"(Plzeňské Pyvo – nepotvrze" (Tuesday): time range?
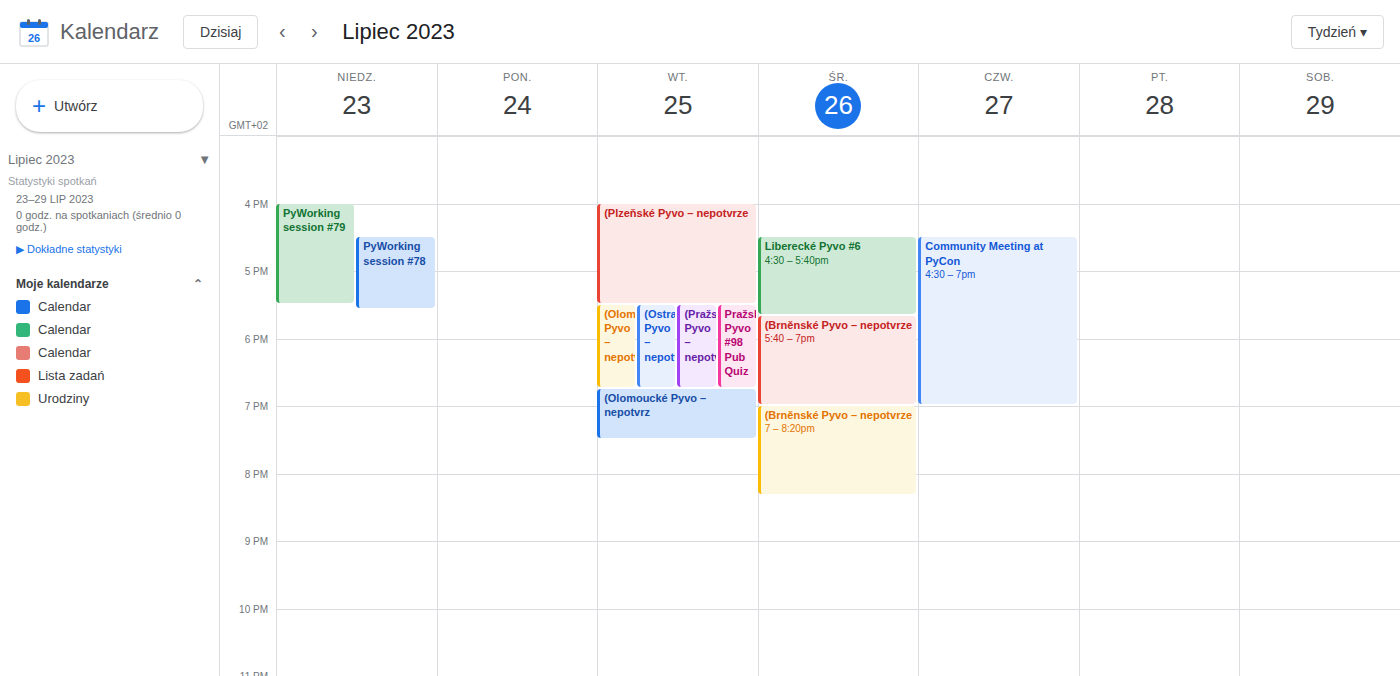
4:00 PM to 5:30 PM